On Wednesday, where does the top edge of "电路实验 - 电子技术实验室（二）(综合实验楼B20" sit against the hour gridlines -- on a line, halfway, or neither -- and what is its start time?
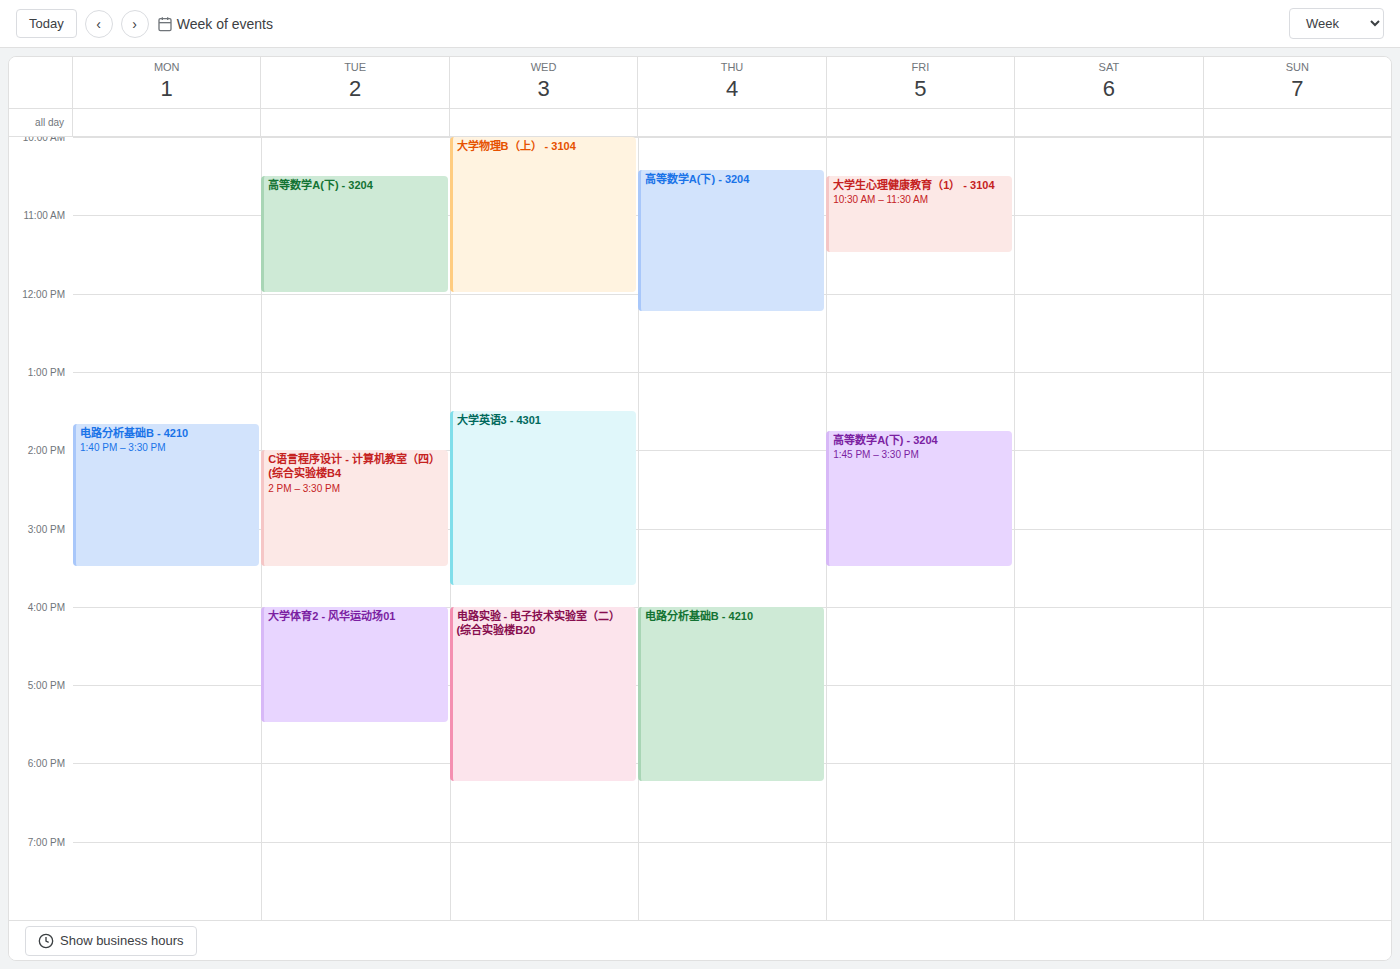
4:00 PM -- exactly on the 4 PM line.